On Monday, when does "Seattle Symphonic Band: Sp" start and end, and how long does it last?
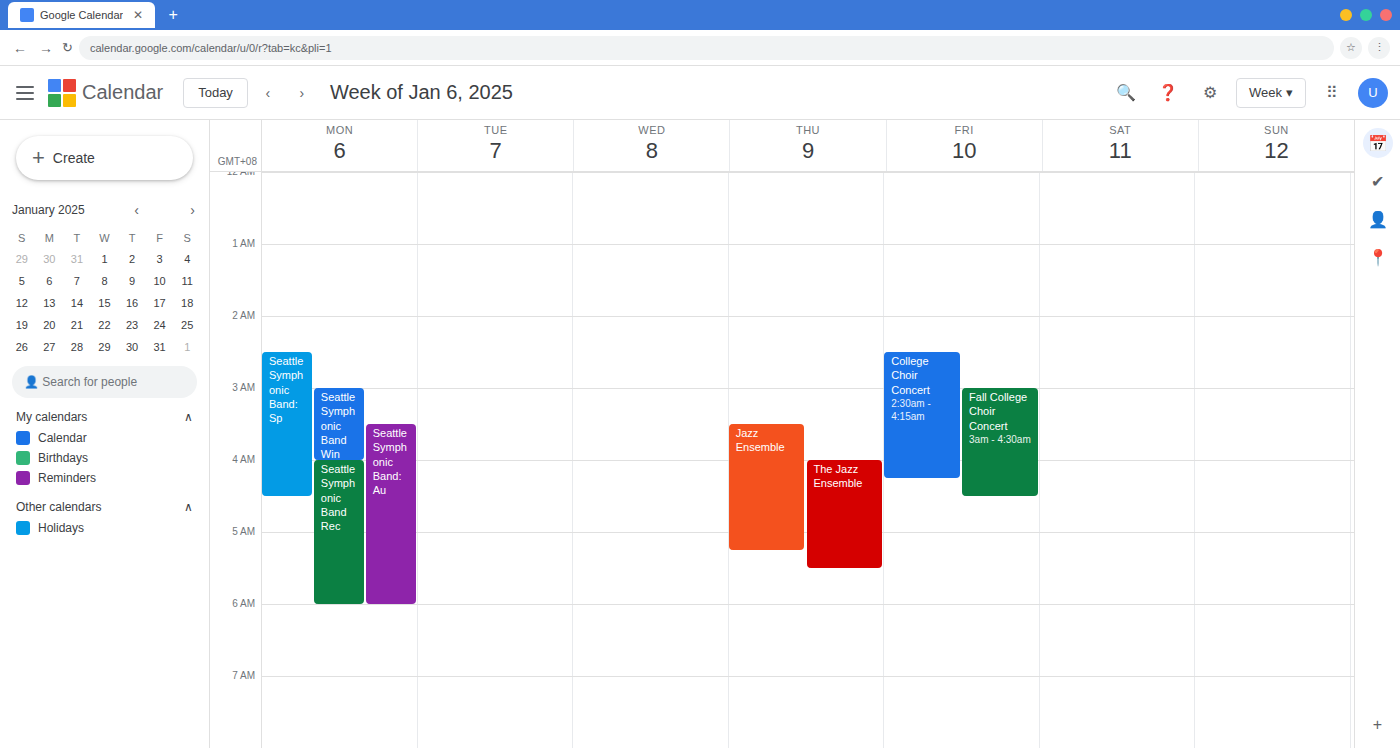
2:30 AM to 4:30 AM, 2 hours